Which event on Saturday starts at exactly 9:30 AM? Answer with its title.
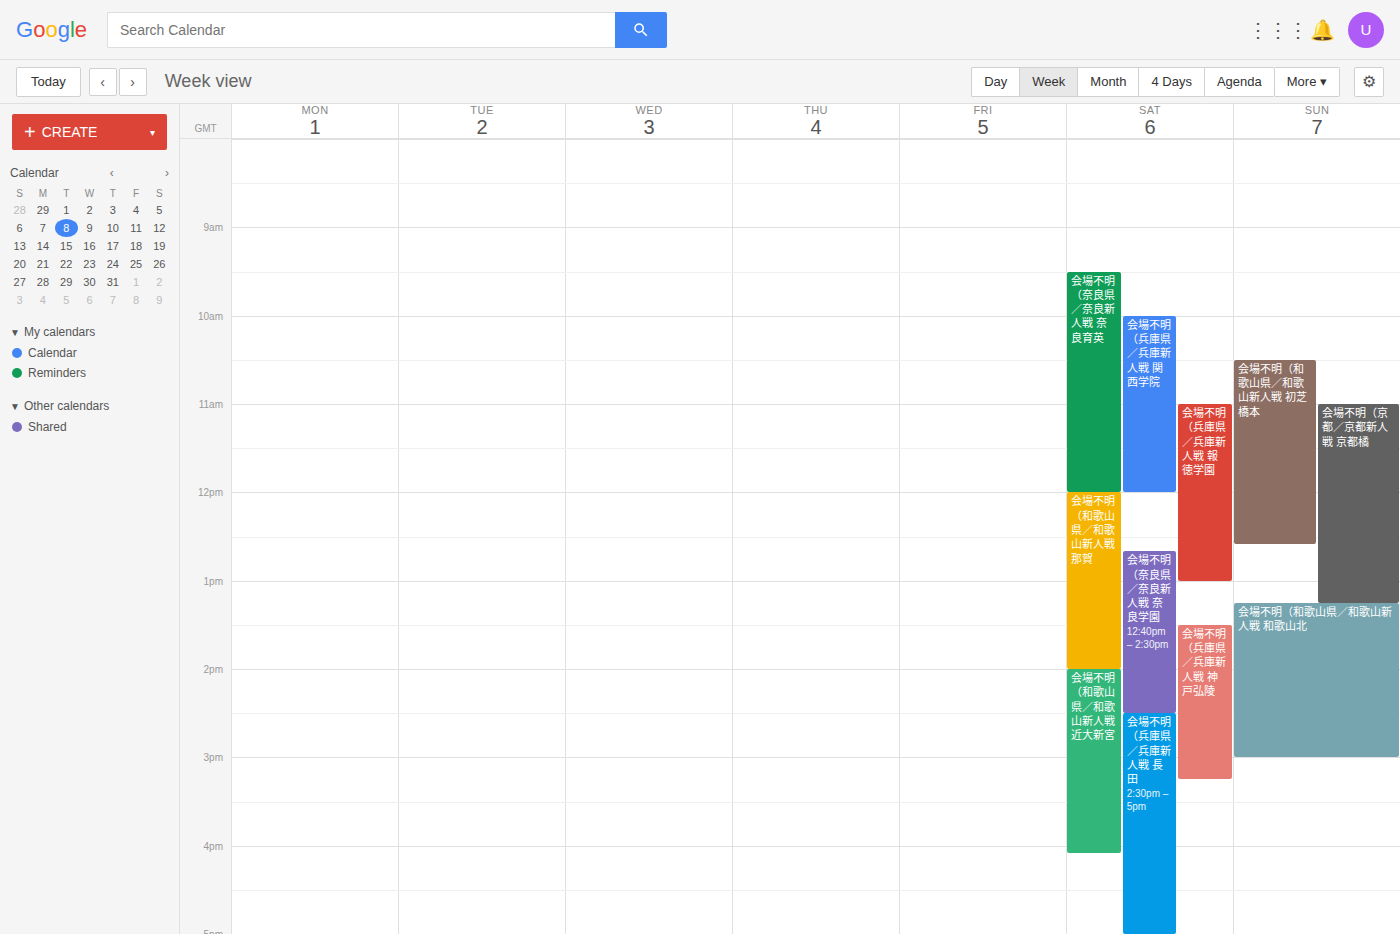
"会場不明（奈良県／奈良新人戦 奈良育英"